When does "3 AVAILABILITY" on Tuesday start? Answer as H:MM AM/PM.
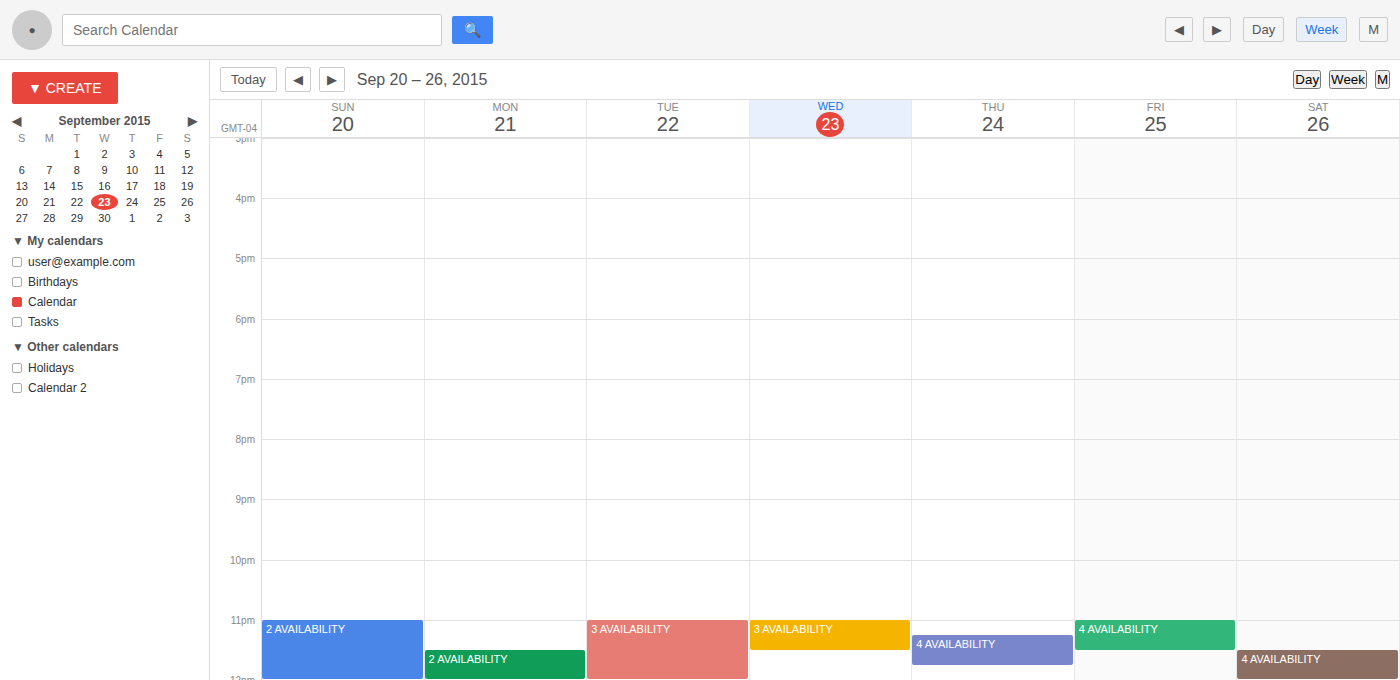
11:00 PM